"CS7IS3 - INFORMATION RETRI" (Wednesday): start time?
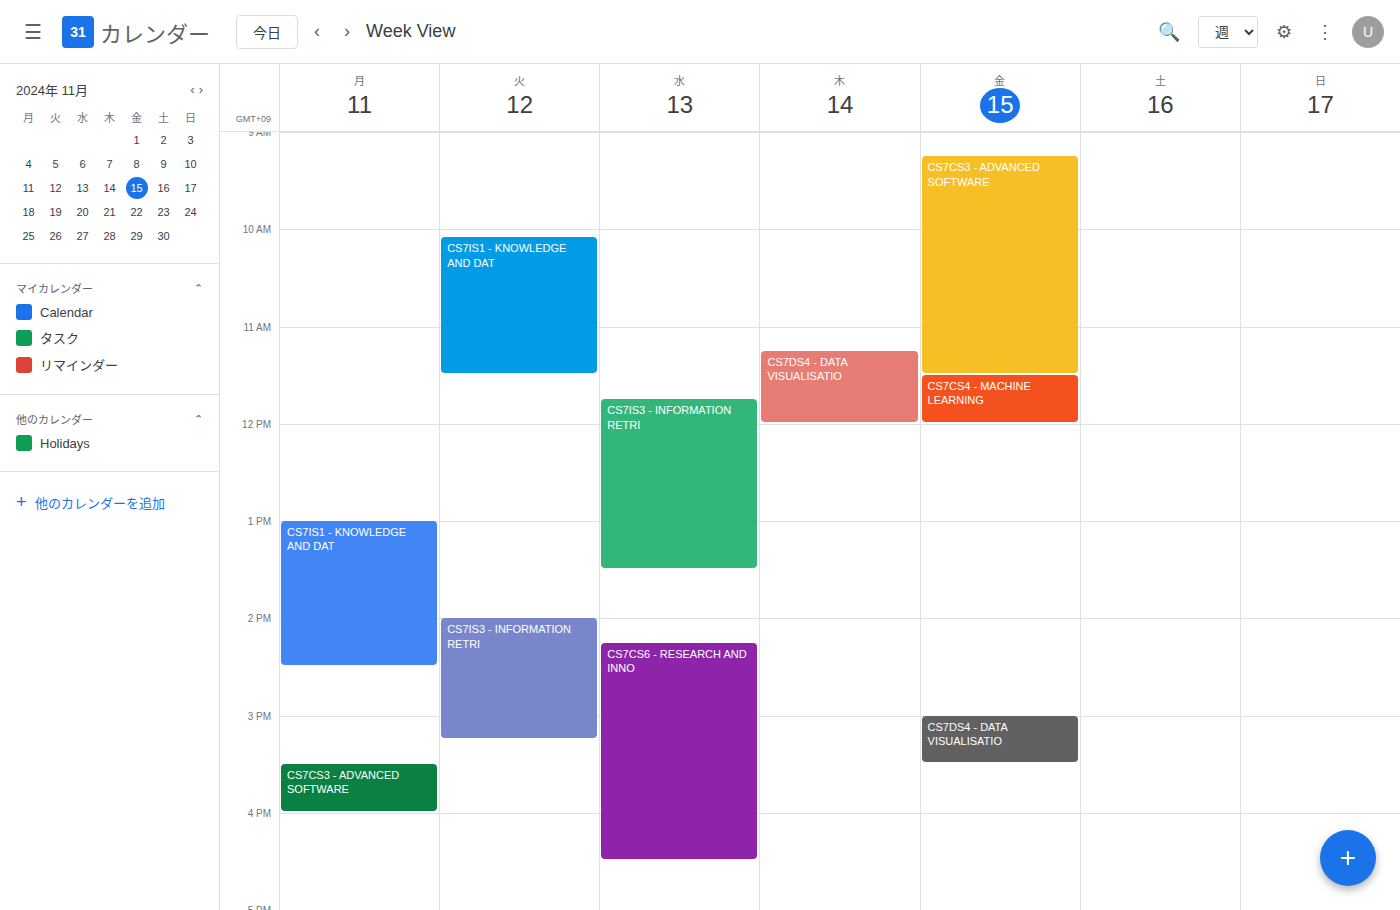
11:45